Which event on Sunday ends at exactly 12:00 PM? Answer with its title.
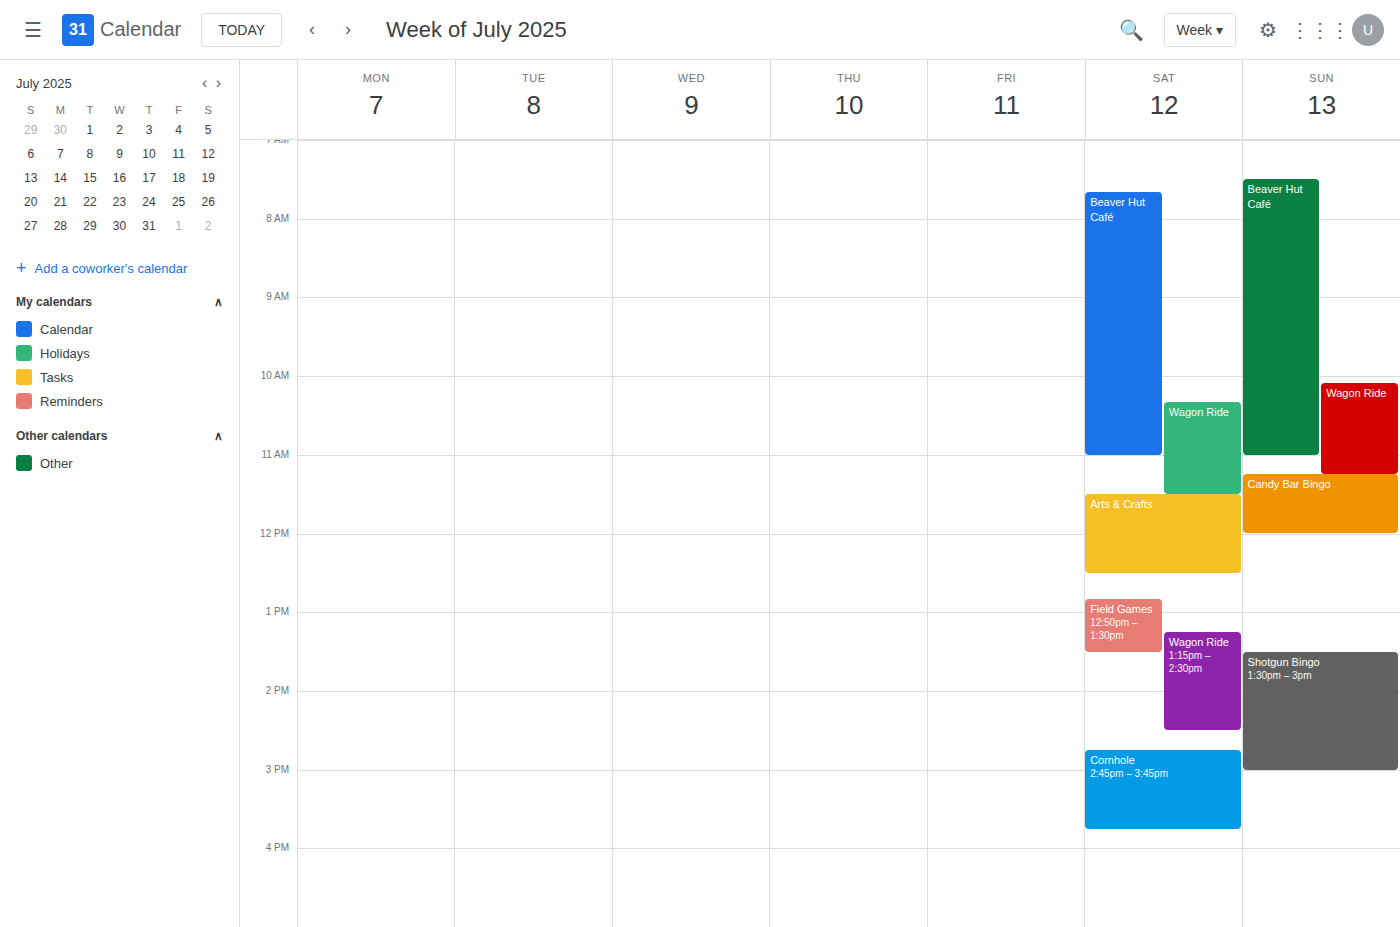
"Candy Bar Bingo"